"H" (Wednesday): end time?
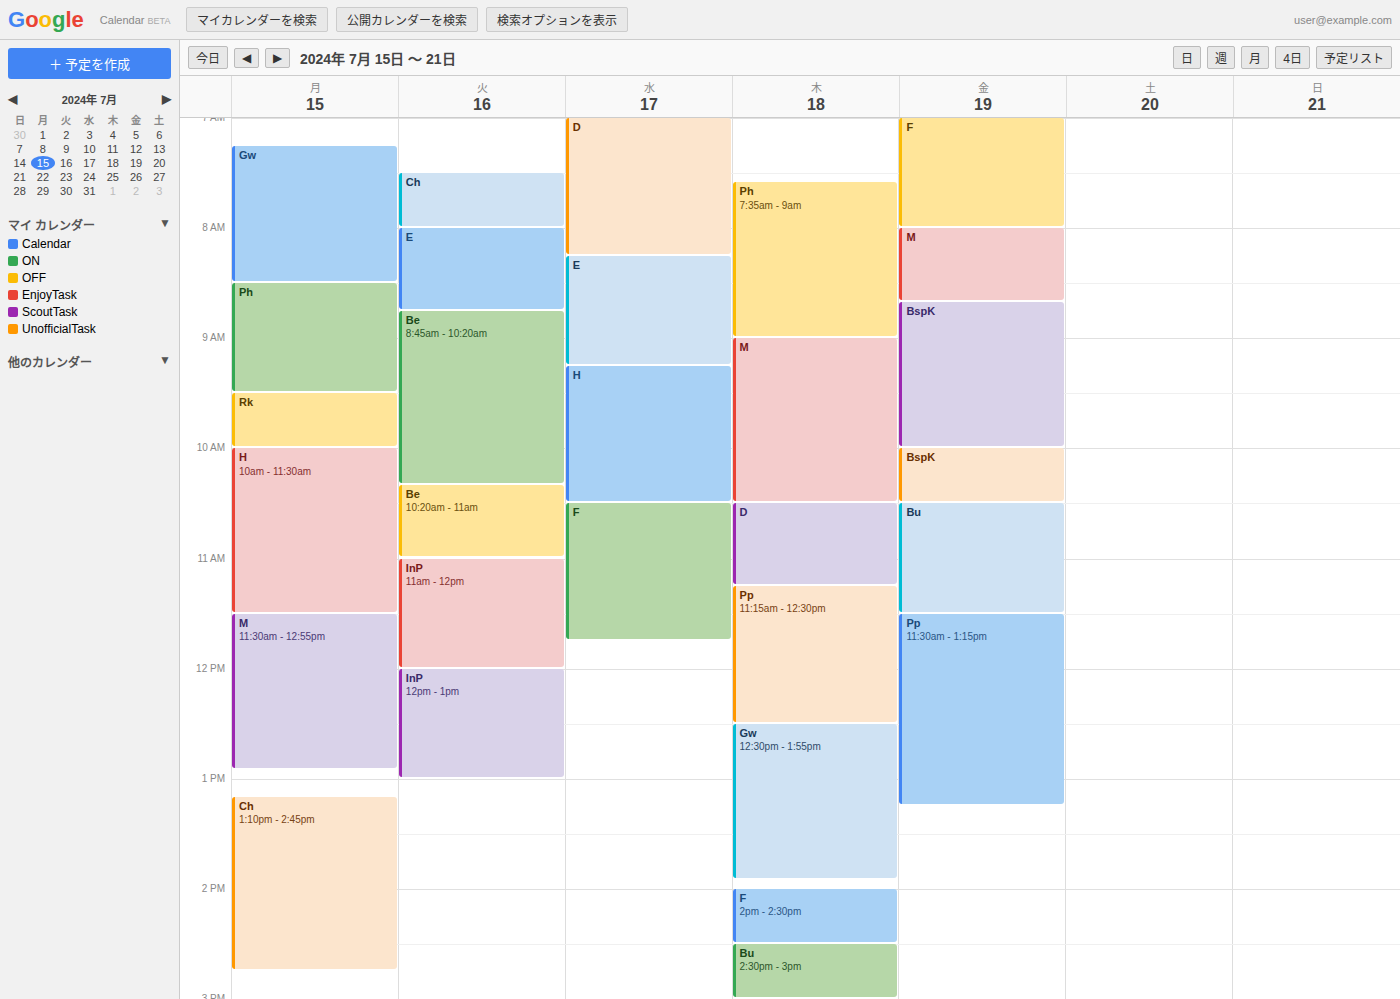
10:30